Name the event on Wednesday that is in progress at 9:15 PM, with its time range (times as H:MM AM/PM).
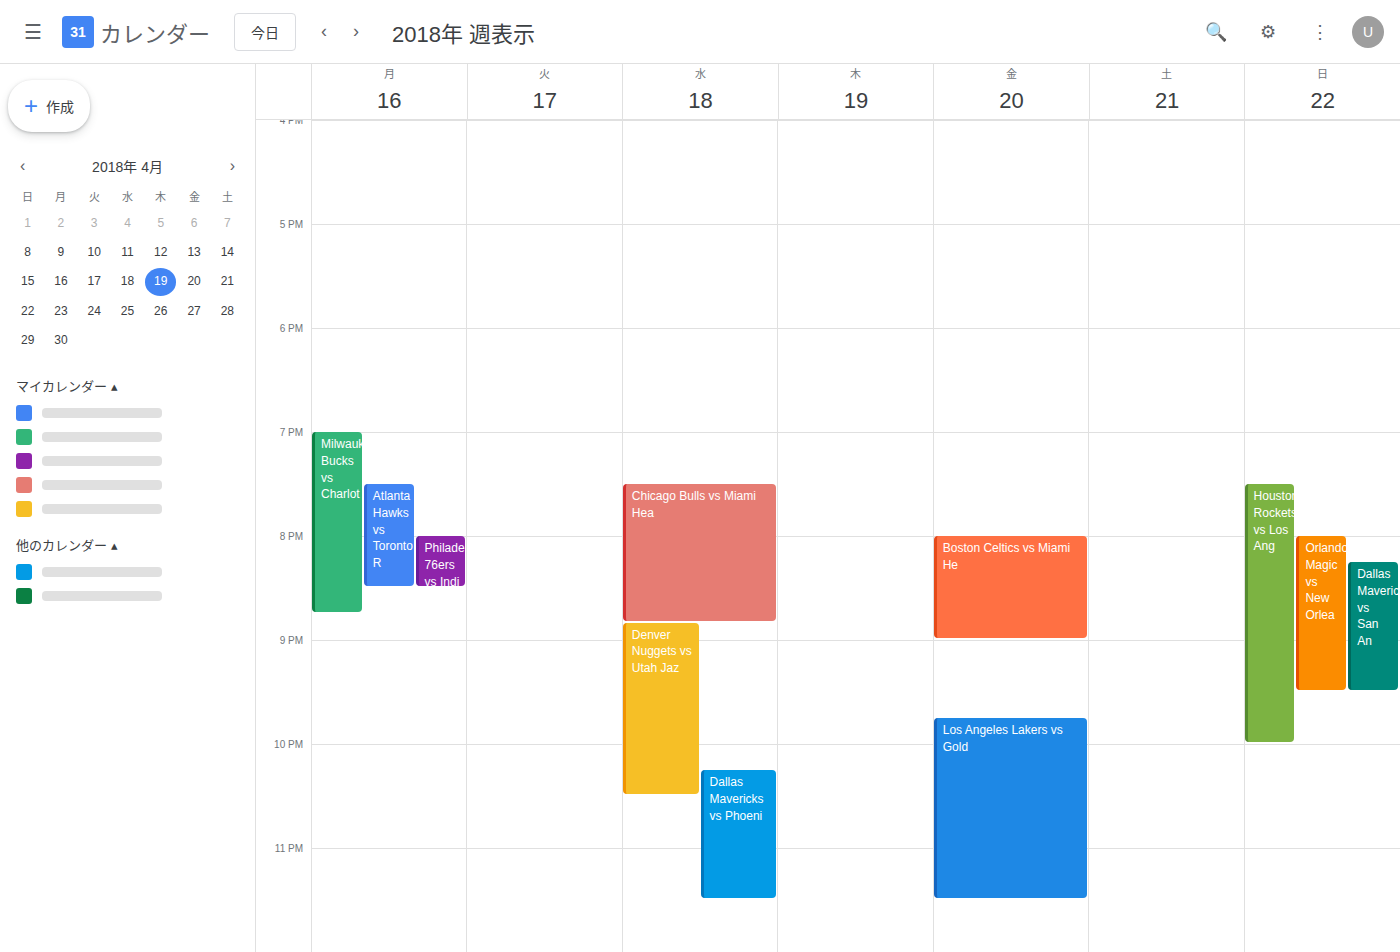
"Denver Nuggets vs Utah Jaz", 8:50 PM to 10:30 PM